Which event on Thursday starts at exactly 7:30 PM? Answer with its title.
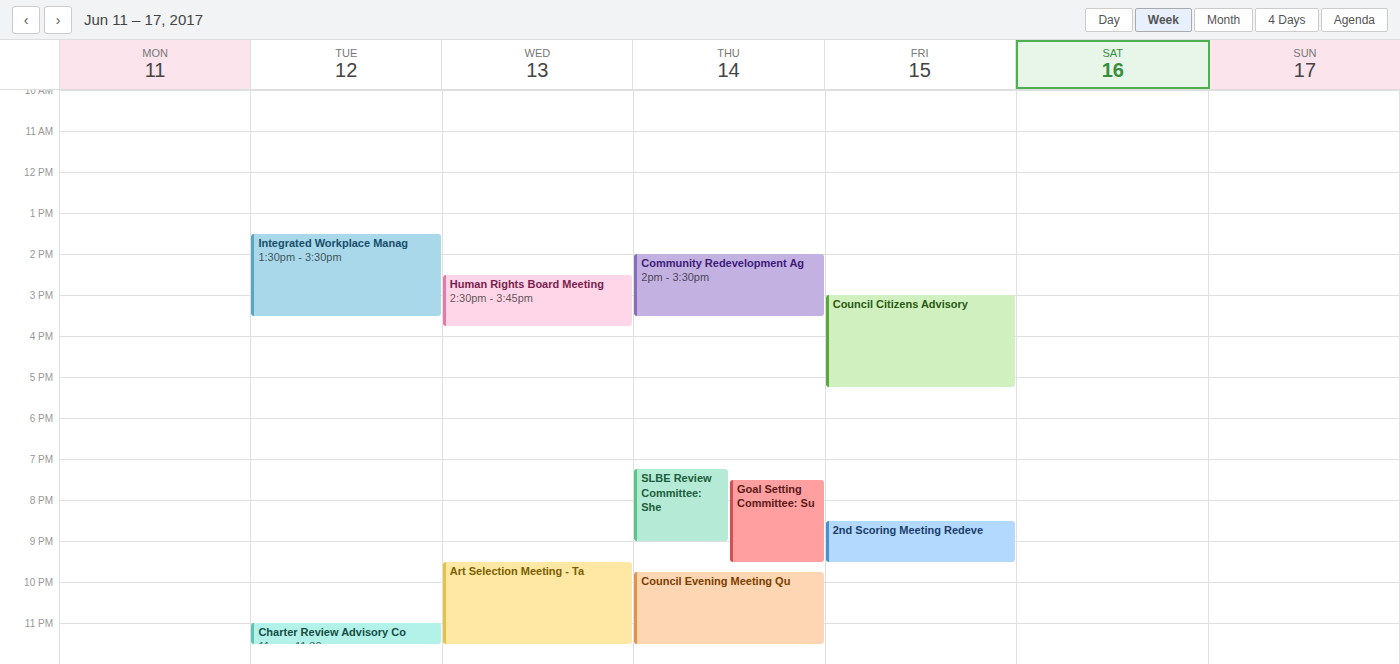
"Goal Setting Committee: Su"